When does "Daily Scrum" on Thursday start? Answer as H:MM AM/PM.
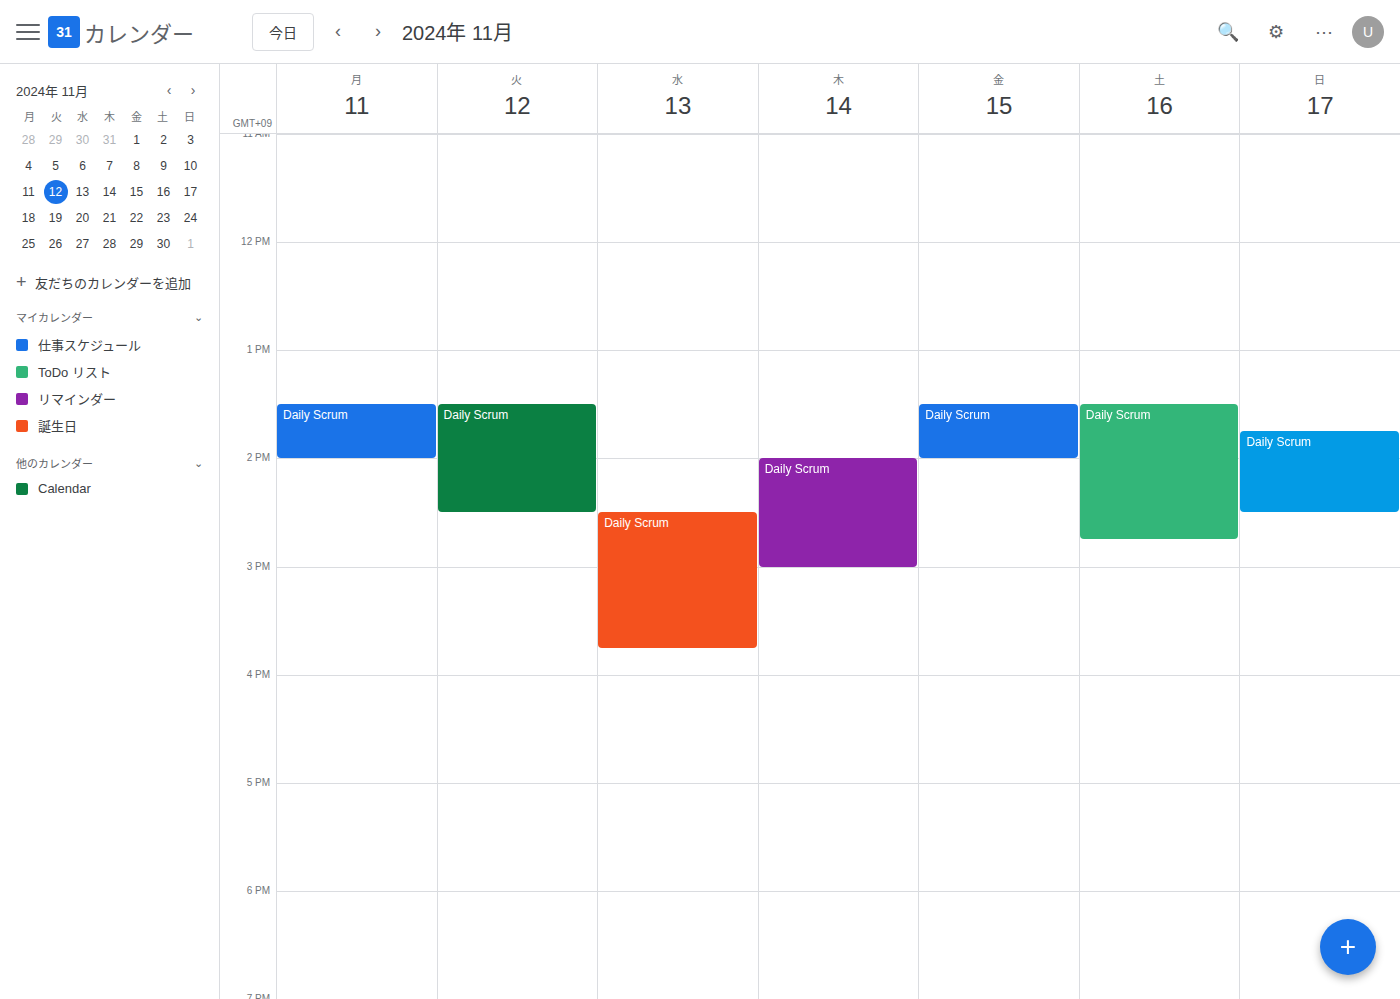
2:00 PM